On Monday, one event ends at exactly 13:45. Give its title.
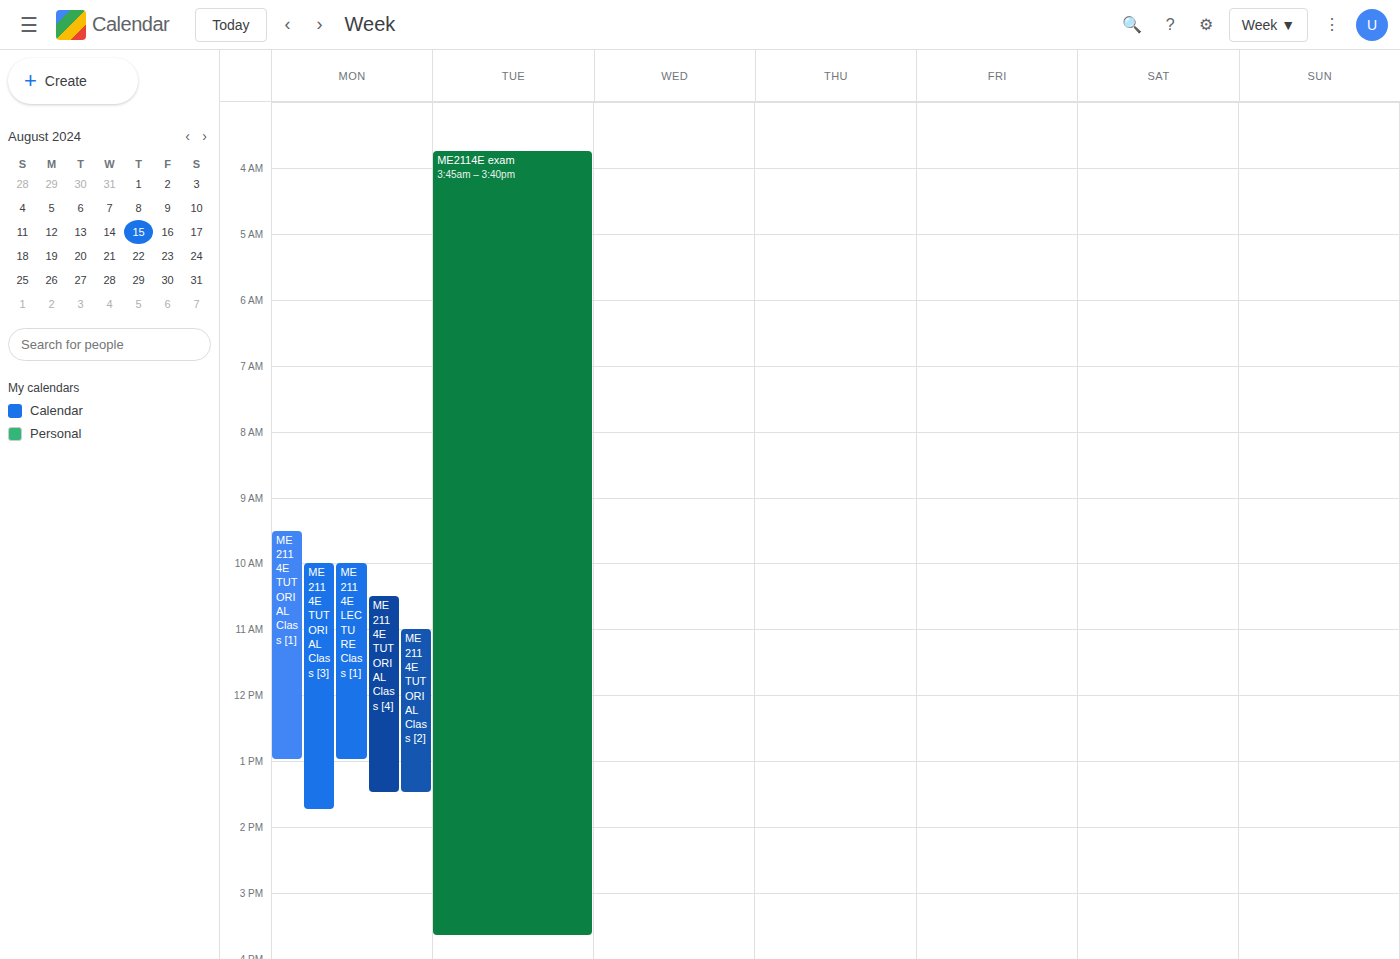
"ME2114E TUTORIAL Class [3]"